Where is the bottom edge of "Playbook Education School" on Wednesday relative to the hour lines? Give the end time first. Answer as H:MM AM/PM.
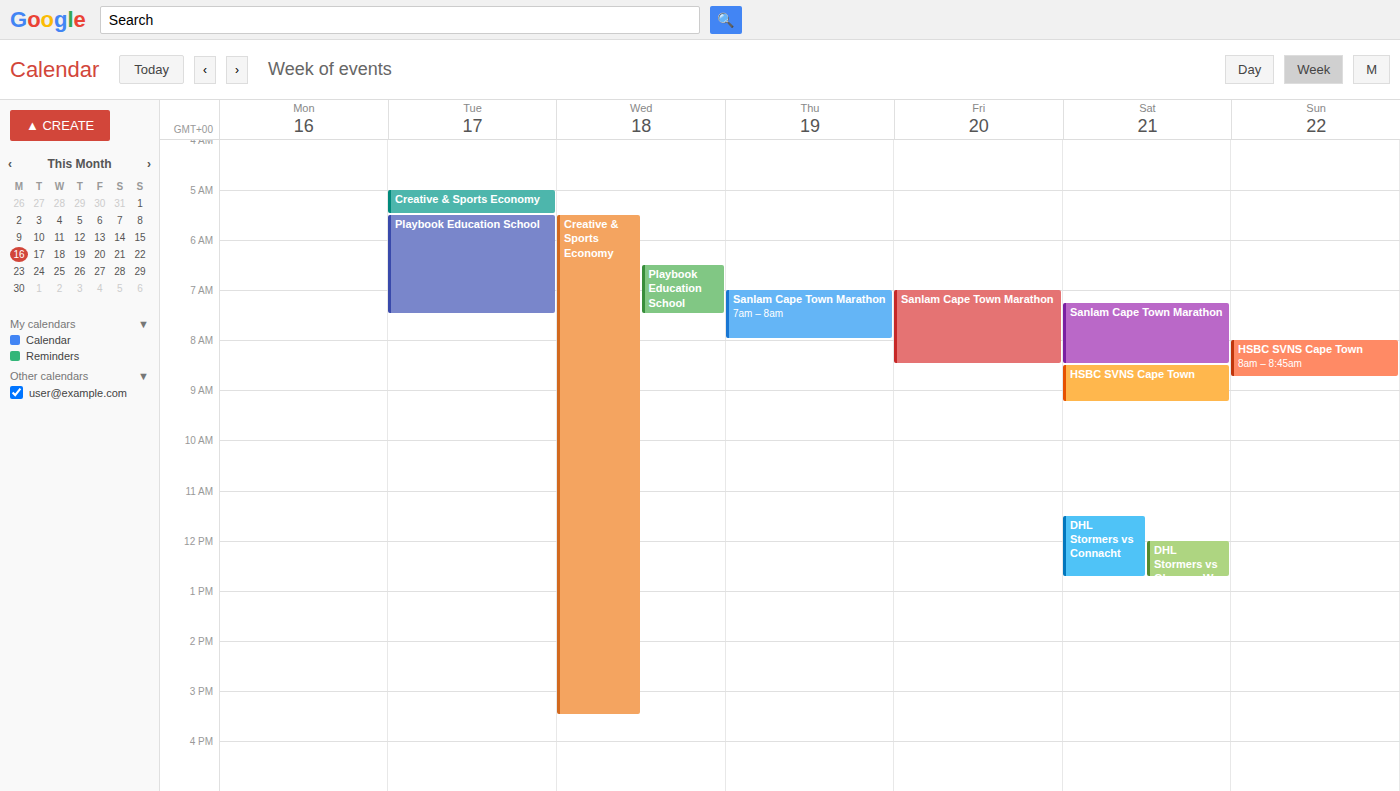
7:30 AM -- halfway between the 7 AM and 8 AM lines.